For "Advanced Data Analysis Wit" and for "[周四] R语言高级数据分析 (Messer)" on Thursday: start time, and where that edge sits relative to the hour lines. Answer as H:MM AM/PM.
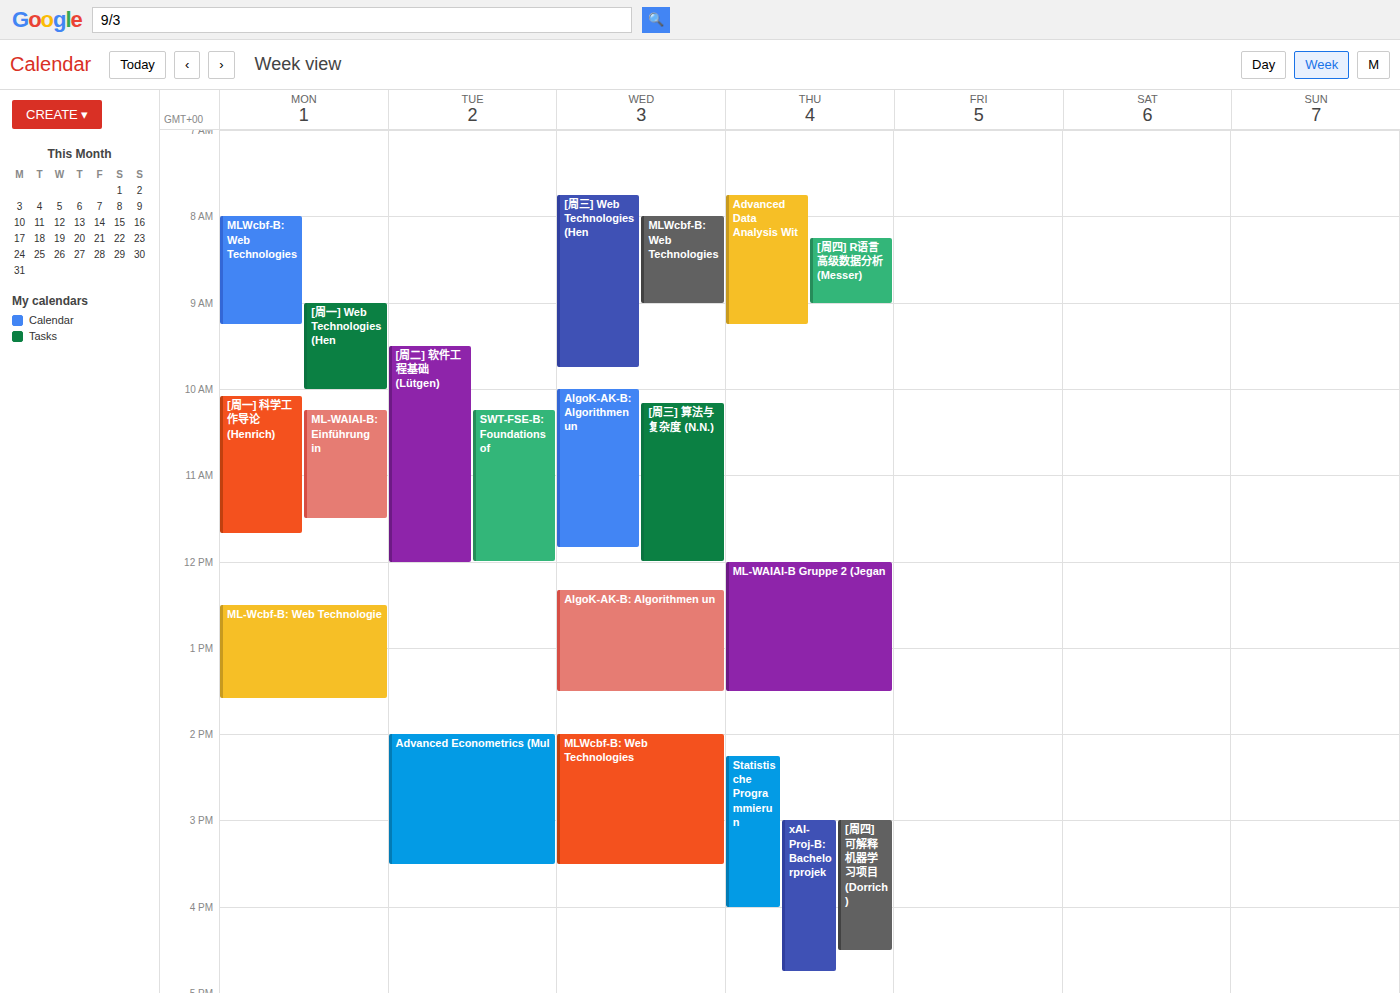
"Advanced Data Analysis Wit": 7:45 AM, neither: three quarters of the way from the 7 AM line to the 8 AM line. "[周四] R语言高级数据分析 (Messer)": 8:15 AM, neither: a quarter of the way from the 8 AM line to the 9 AM line.